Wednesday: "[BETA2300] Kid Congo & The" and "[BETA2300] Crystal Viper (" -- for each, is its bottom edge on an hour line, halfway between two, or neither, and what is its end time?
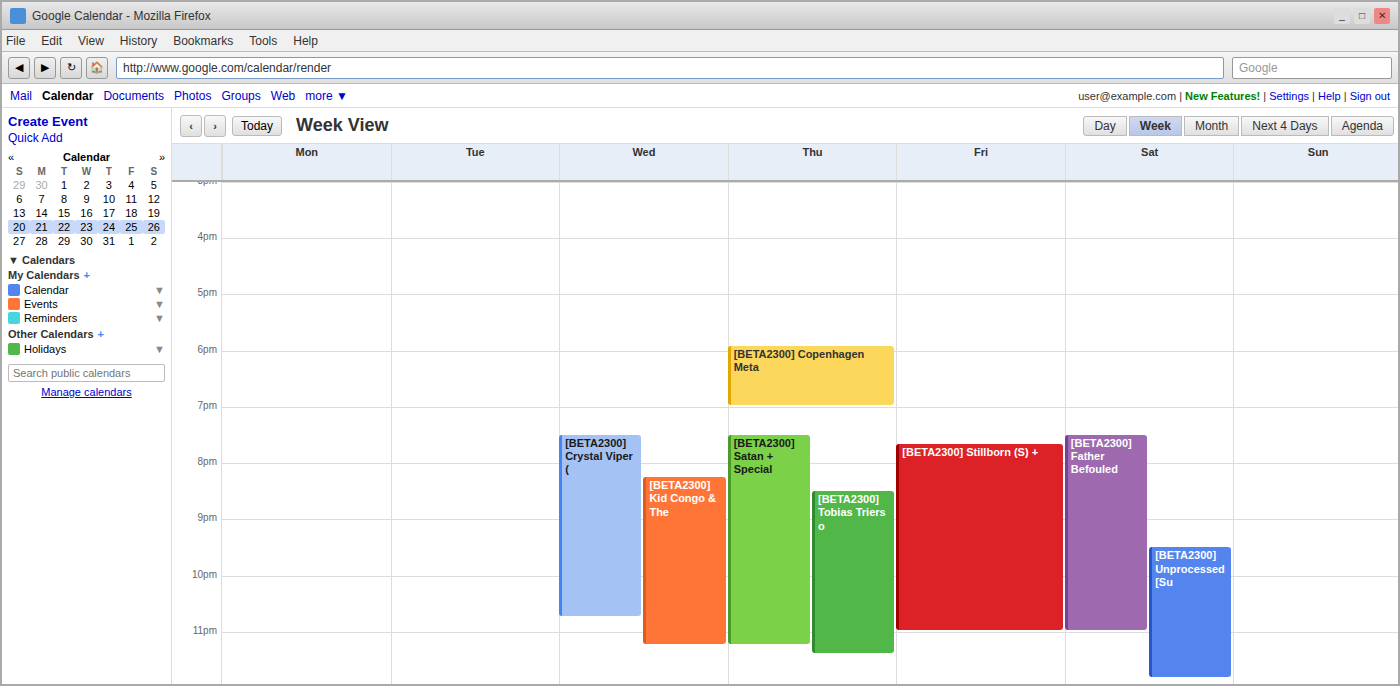
"[BETA2300] Kid Congo & The": 11:15 PM, neither: a quarter of the way from the 11 PM line to the 12 AM line. "[BETA2300] Crystal Viper (": 10:45 PM, neither: three quarters of the way from the 10 PM line to the 11 PM line.